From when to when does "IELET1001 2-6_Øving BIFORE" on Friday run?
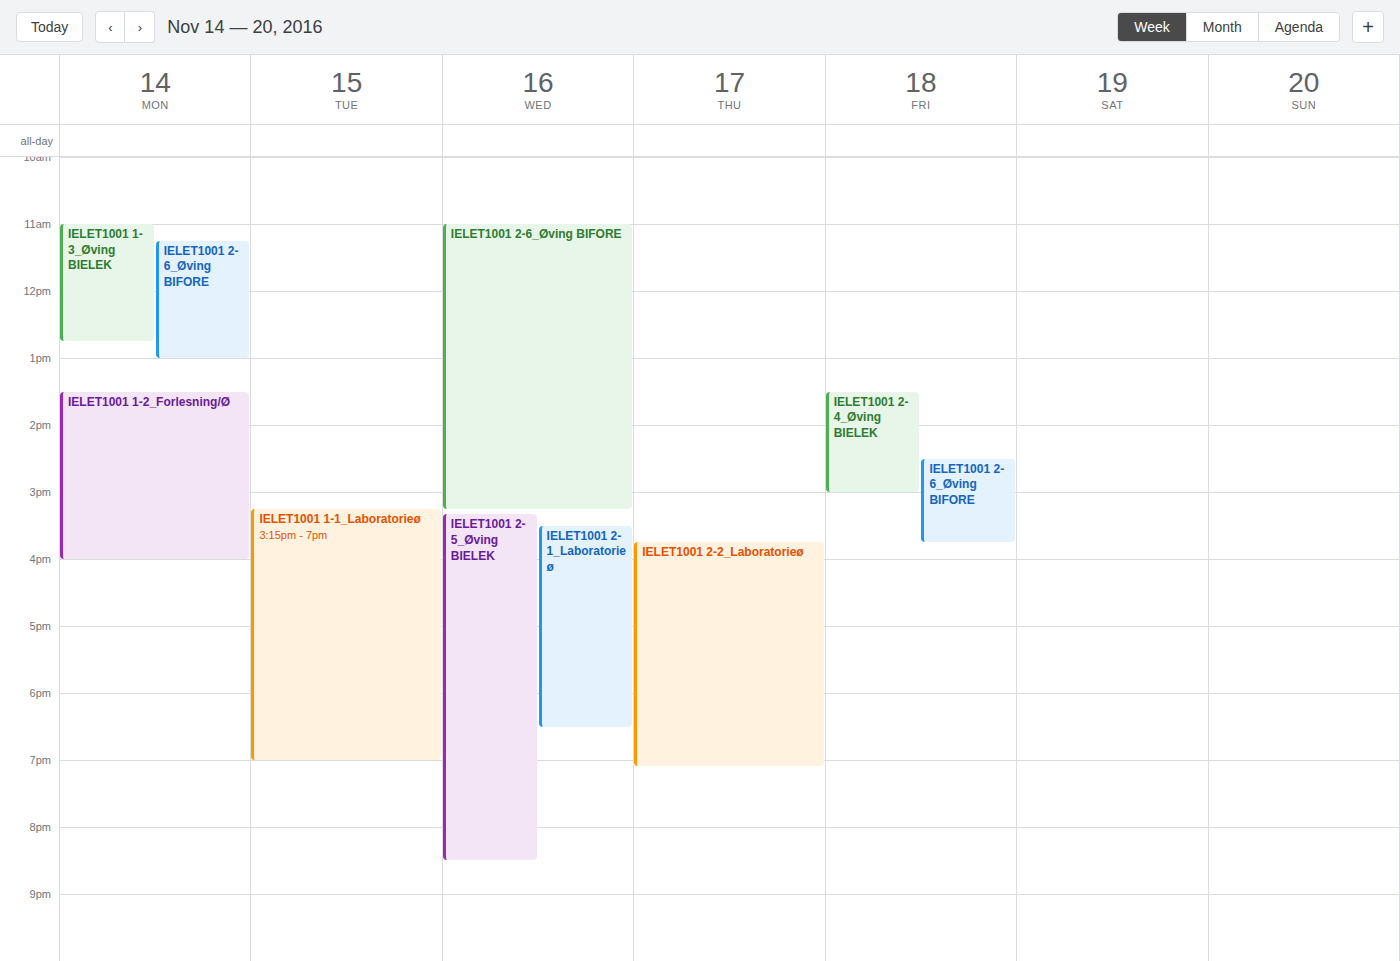
2:30 PM to 3:45 PM